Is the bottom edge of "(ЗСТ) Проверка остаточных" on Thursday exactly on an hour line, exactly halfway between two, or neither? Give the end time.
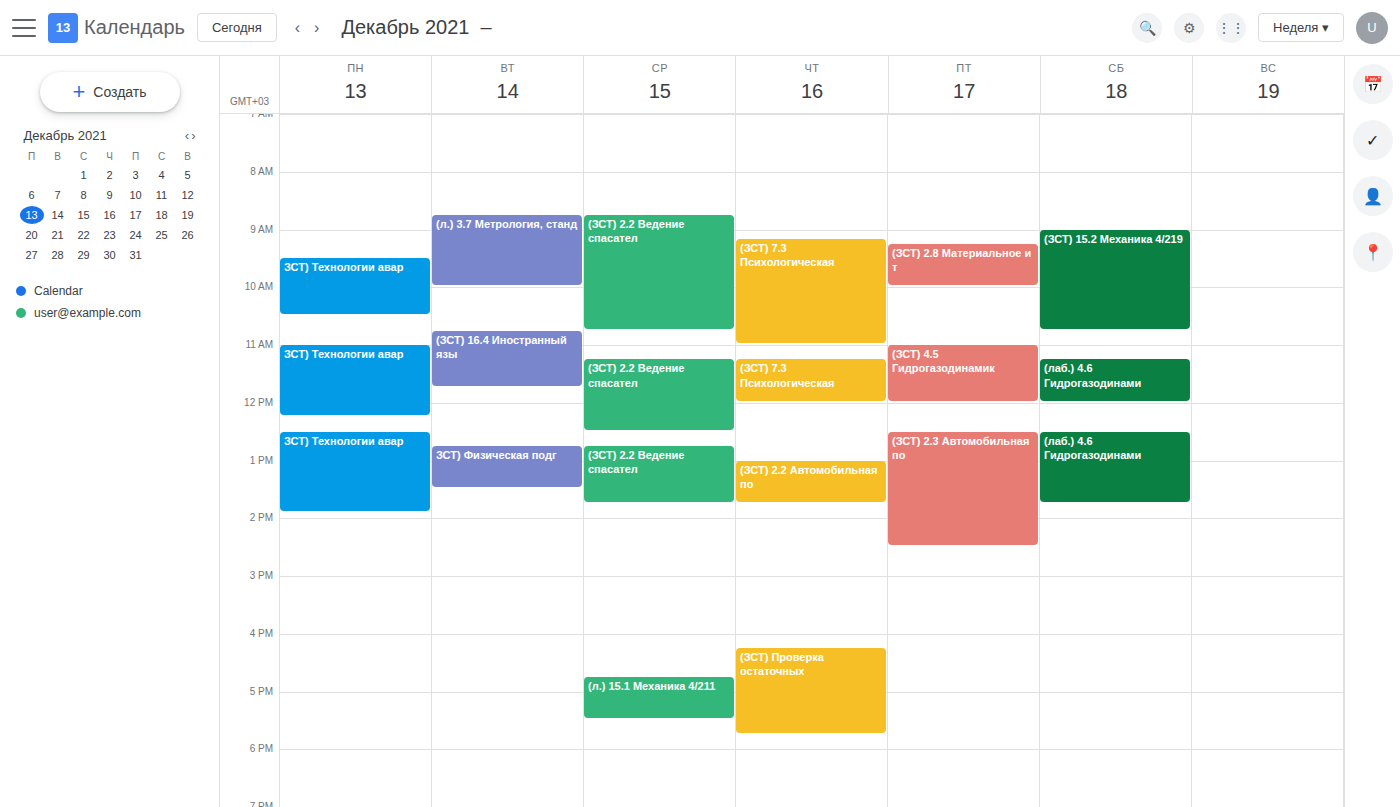
5:45 PM -- neither: three quarters of the way from the 5 PM line to the 6 PM line.